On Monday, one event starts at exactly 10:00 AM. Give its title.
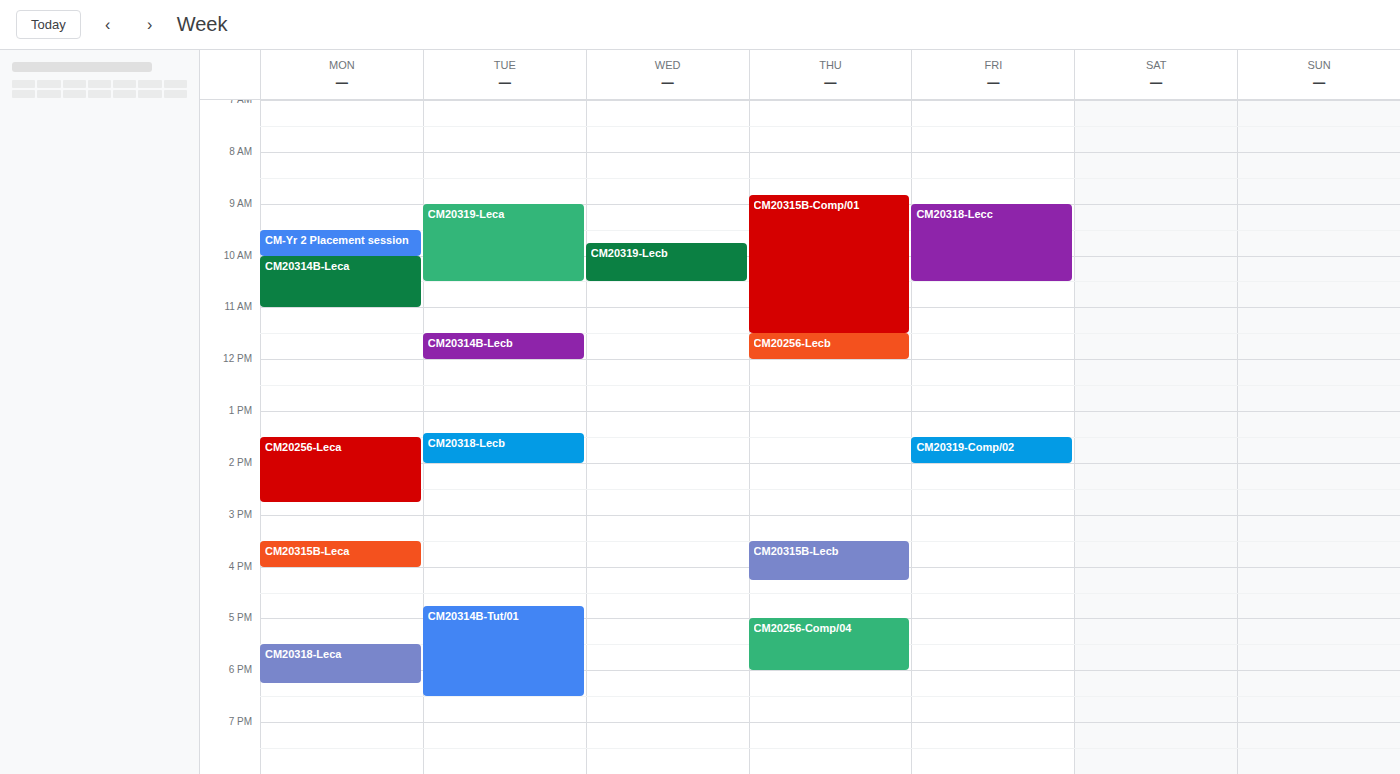
"CM20314B-Leca"